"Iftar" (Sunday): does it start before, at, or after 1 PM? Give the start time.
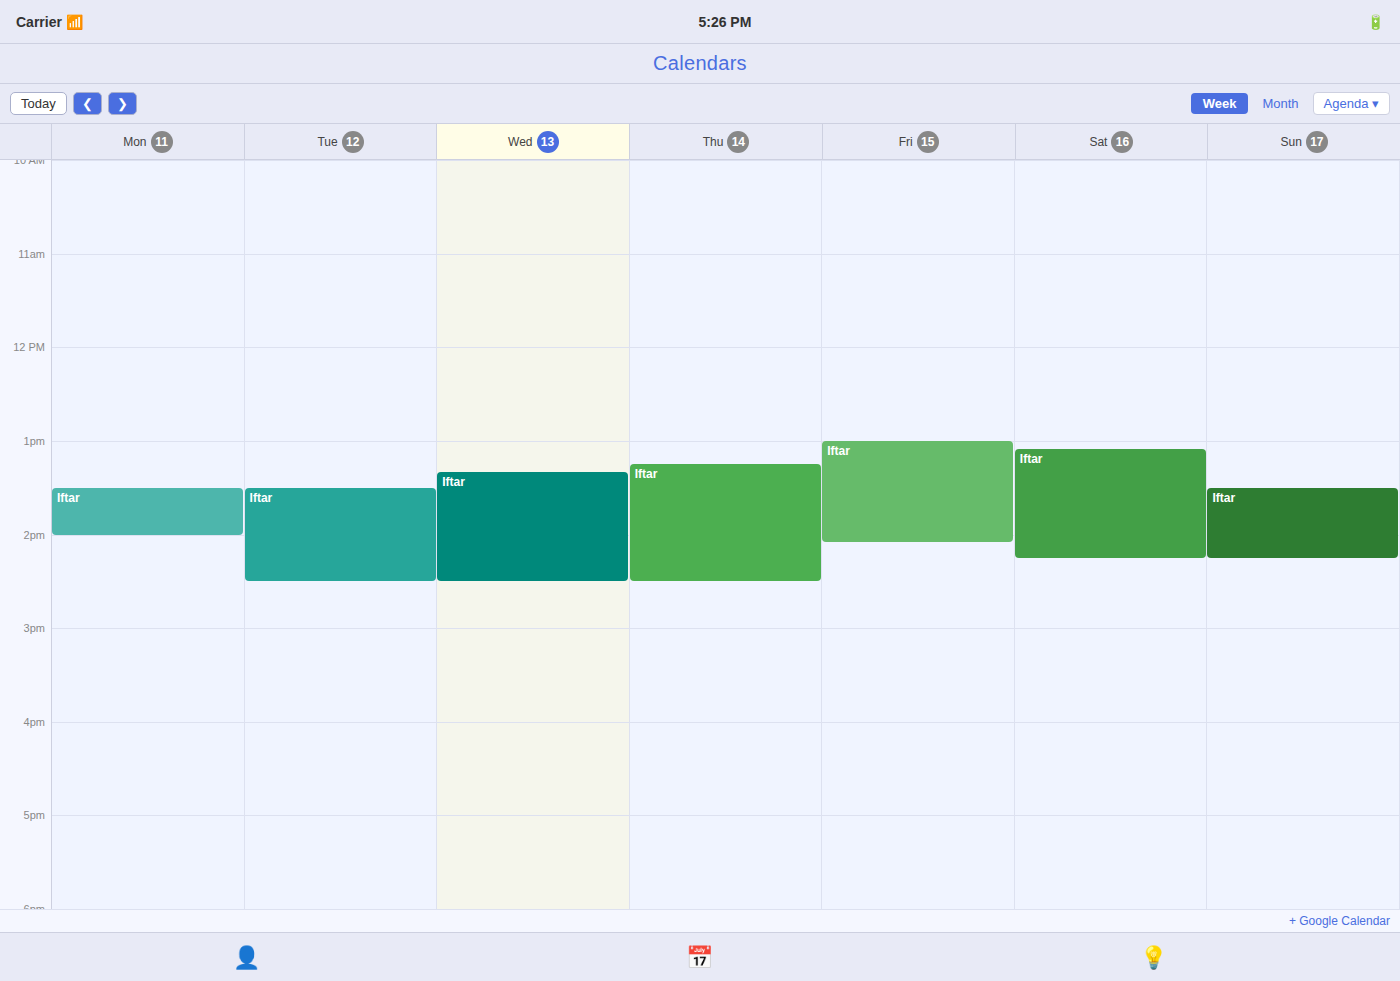
1:30 PM -- after 1 PM, 30 minutes below the 1 PM line.